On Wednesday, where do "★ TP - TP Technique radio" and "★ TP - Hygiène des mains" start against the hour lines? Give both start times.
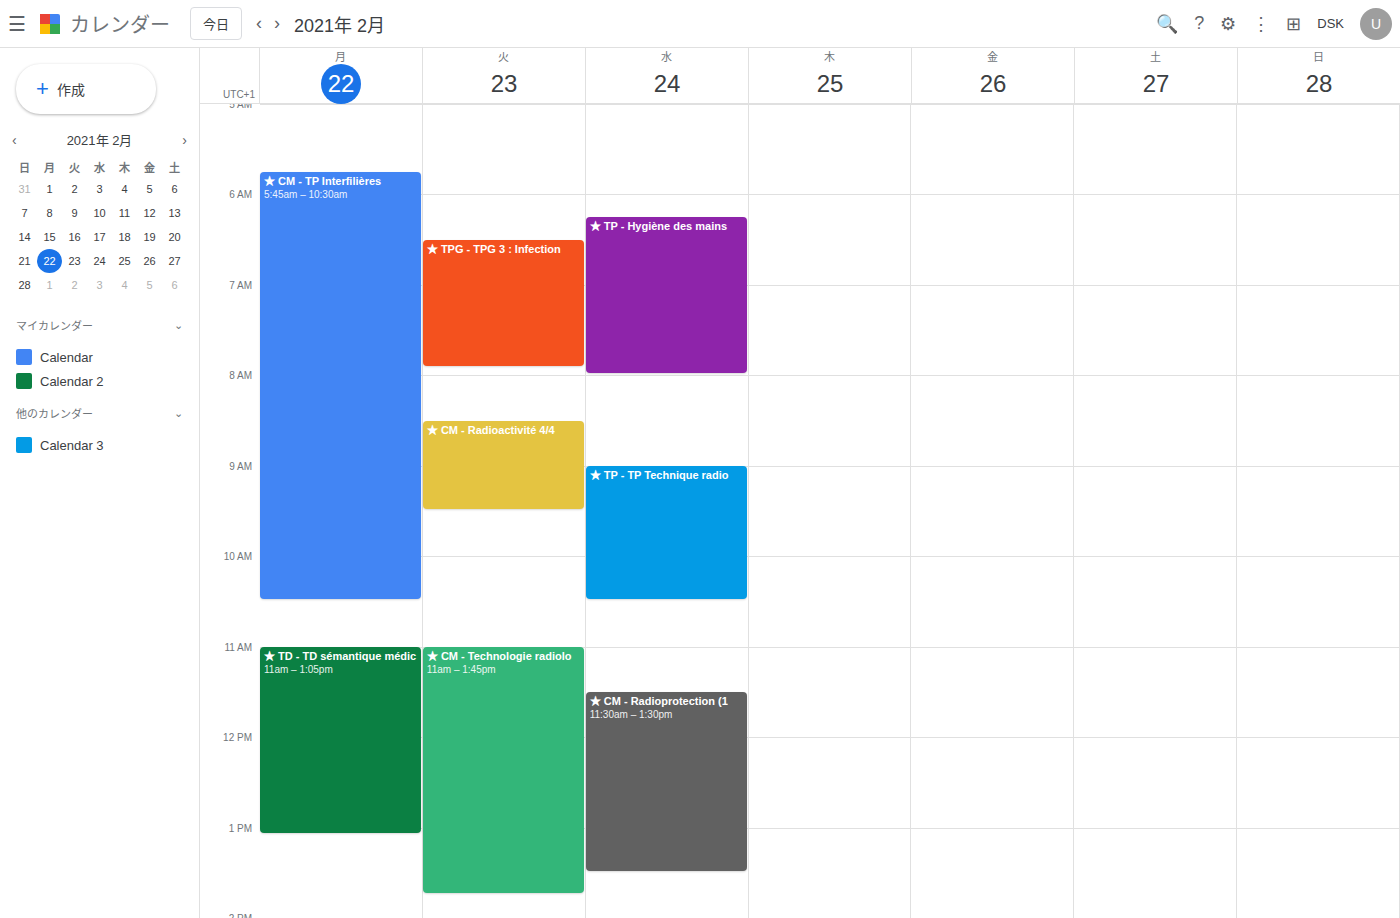
"★ TP - TP Technique radio": 9:00 AM, exactly on the 9 AM line. "★ TP - Hygiène des mains": 6:15 AM, neither: a quarter of the way from the 6 AM line to the 7 AM line.